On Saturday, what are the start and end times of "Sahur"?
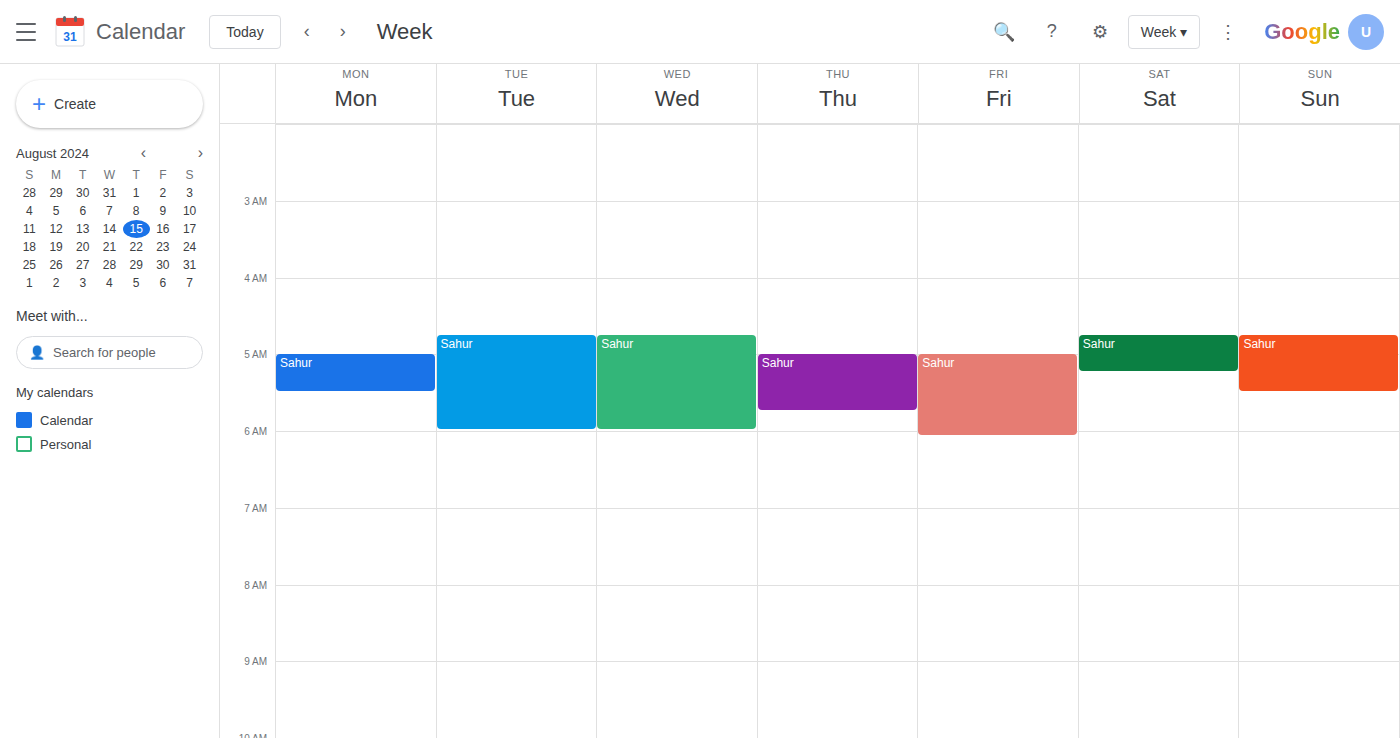
4:45 AM to 5:15 AM